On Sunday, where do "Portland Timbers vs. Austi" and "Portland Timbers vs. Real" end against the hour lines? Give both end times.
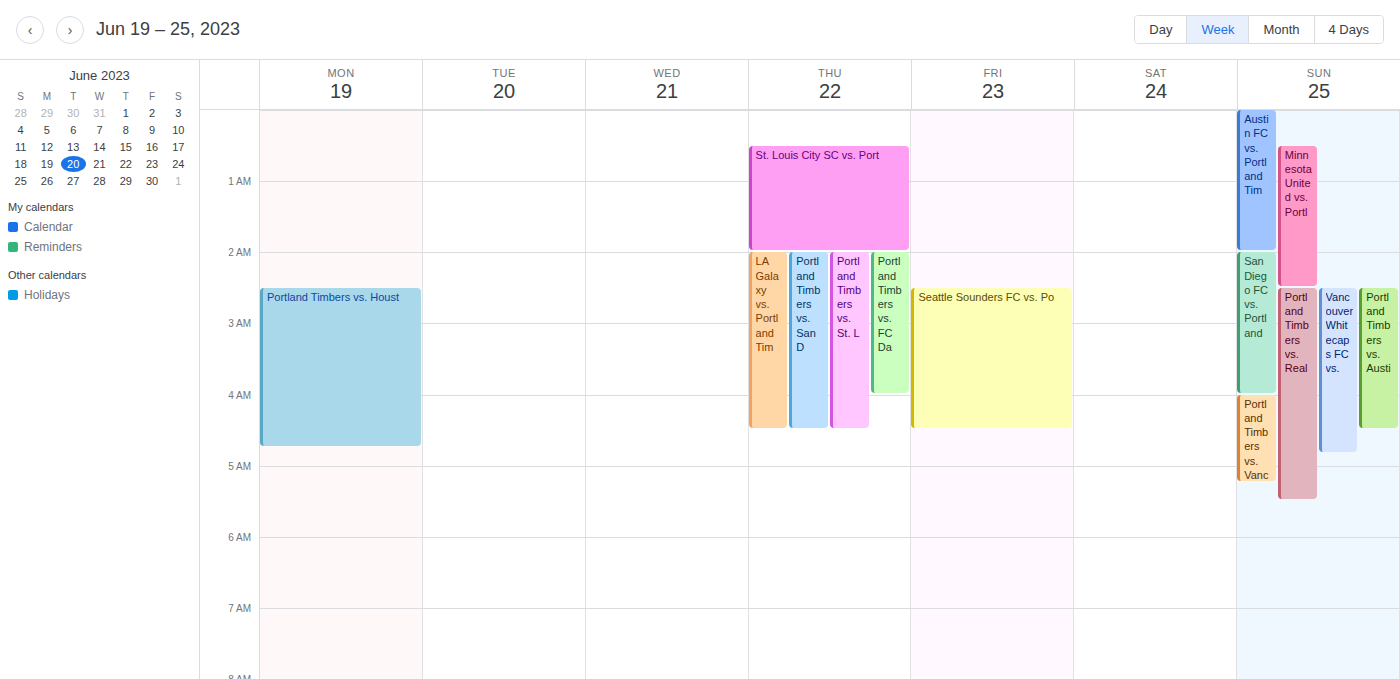
"Portland Timbers vs. Austi": 04:30, halfway between the 04:00 and 05:00 lines. "Portland Timbers vs. Real": 05:30, halfway between the 05:00 and 06:00 lines.